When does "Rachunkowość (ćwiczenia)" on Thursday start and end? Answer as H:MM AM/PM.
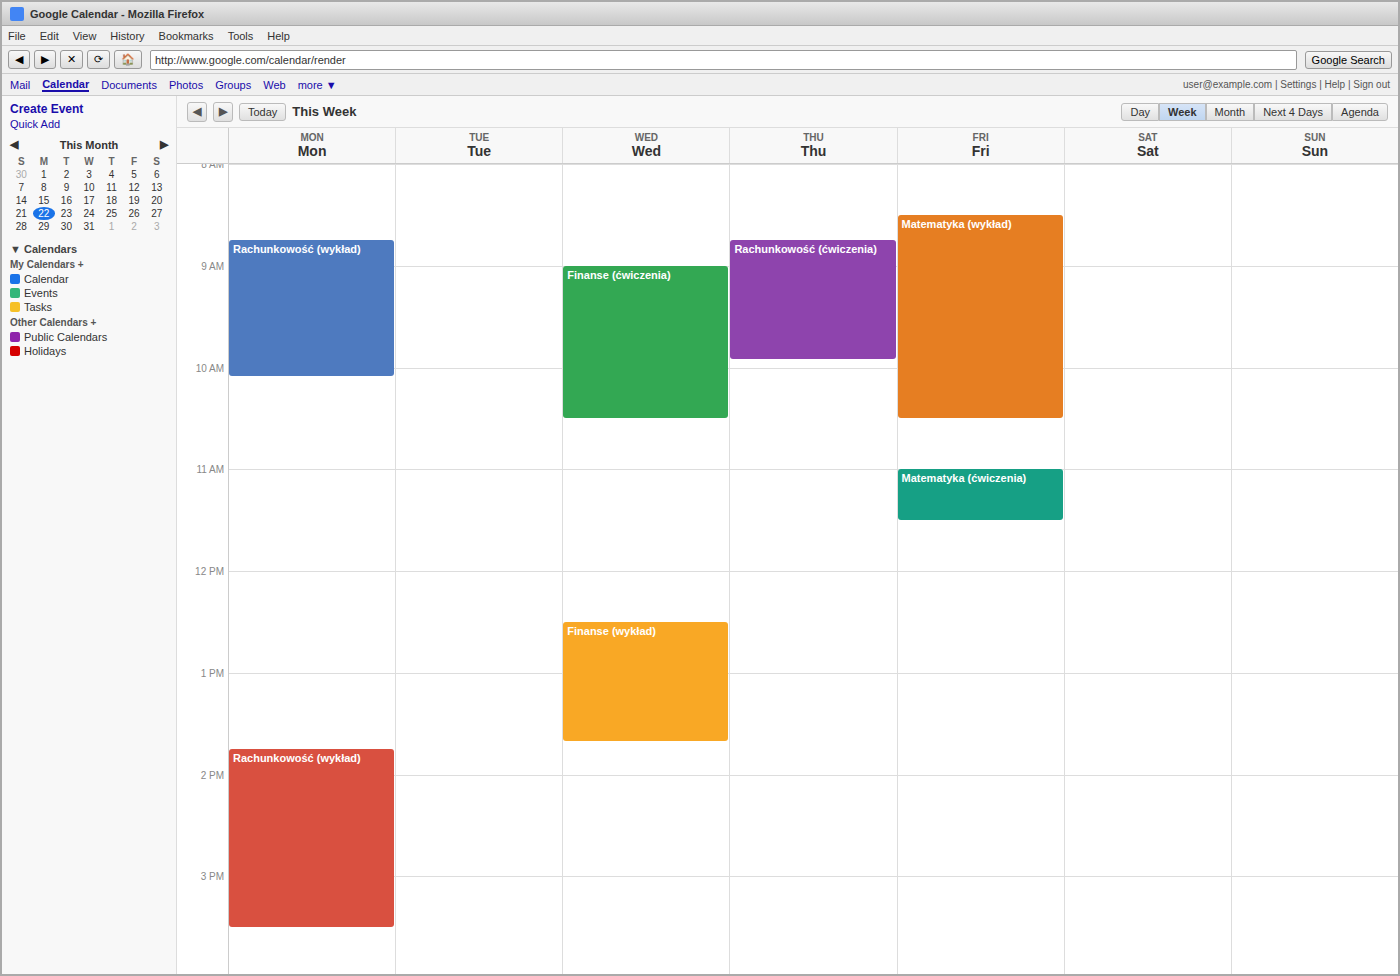
8:45 AM to 9:55 AM